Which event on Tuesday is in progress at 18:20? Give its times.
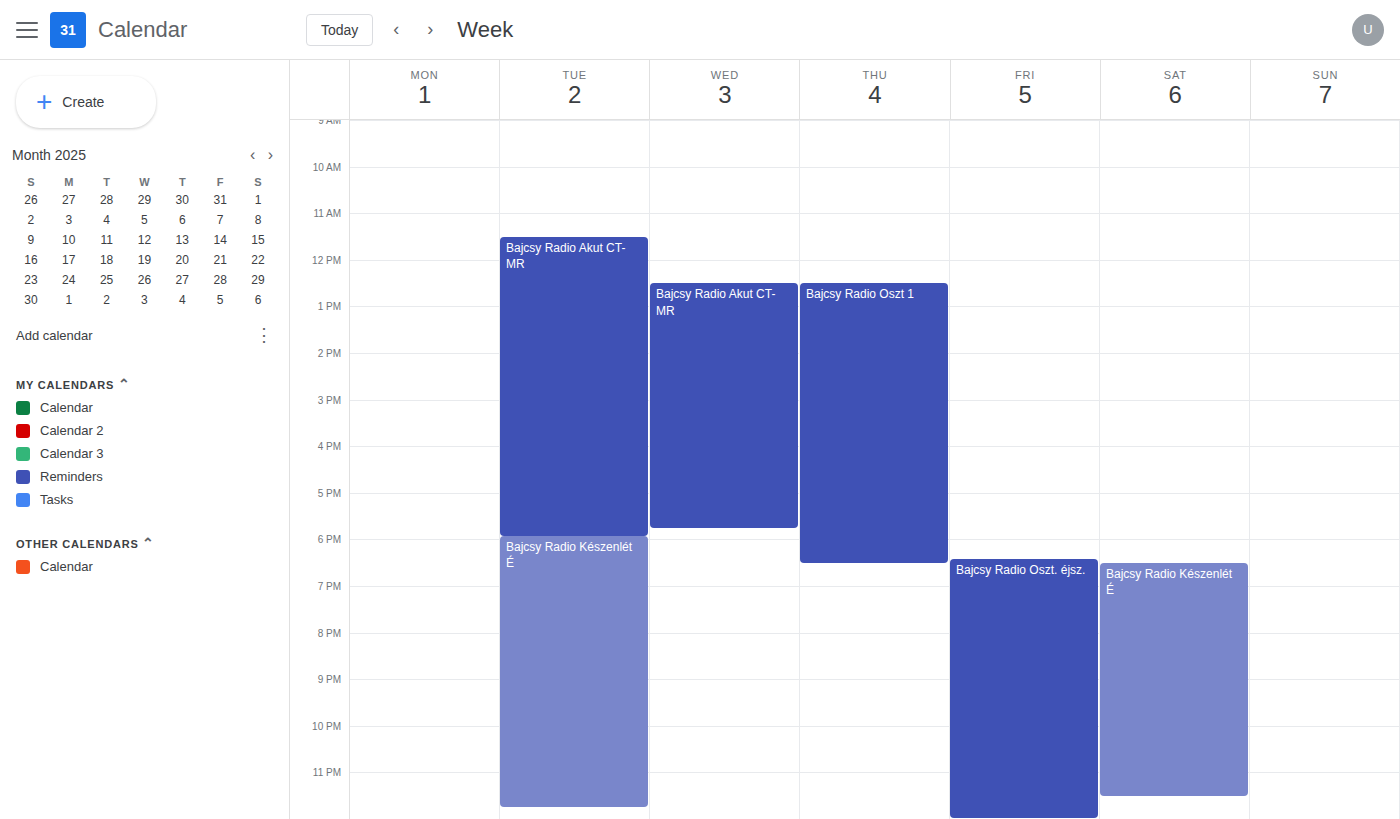
"Bajcsy Radio Készenlét É", 17:55 to 23:45